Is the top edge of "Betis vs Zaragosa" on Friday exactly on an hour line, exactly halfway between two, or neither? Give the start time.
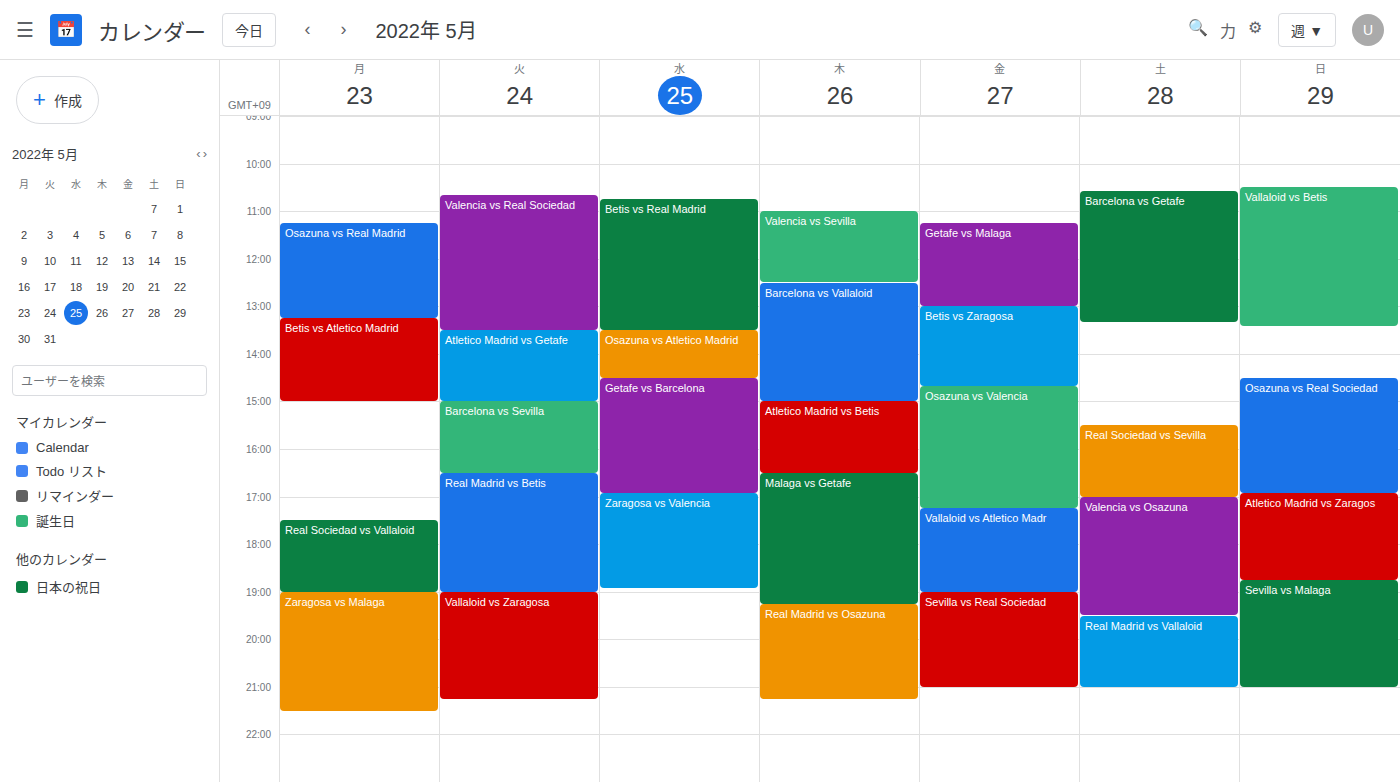
1:00 PM -- exactly on the 1 PM line.